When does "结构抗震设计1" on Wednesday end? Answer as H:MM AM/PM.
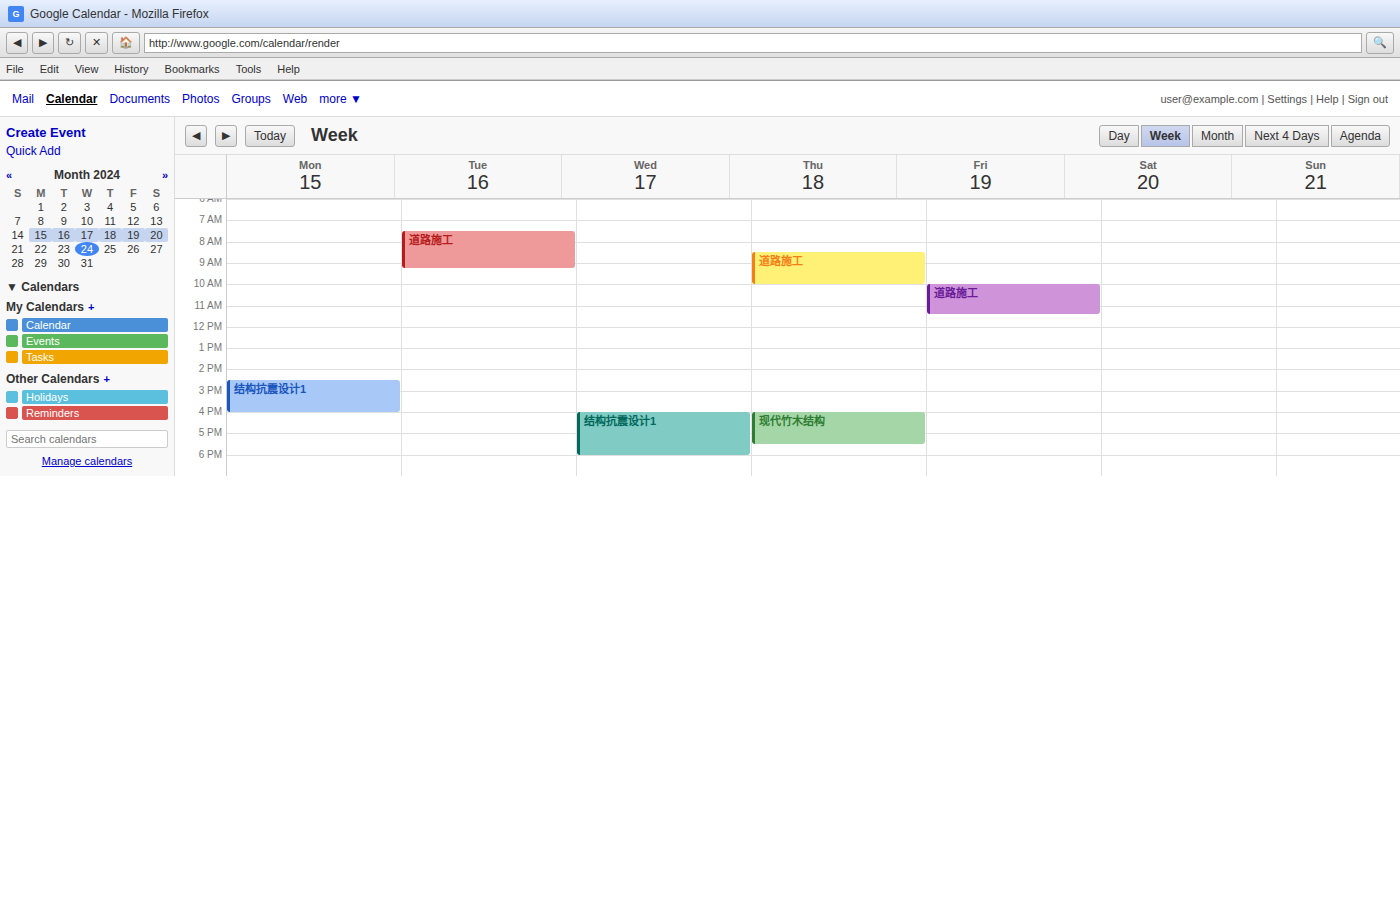
6:00 PM